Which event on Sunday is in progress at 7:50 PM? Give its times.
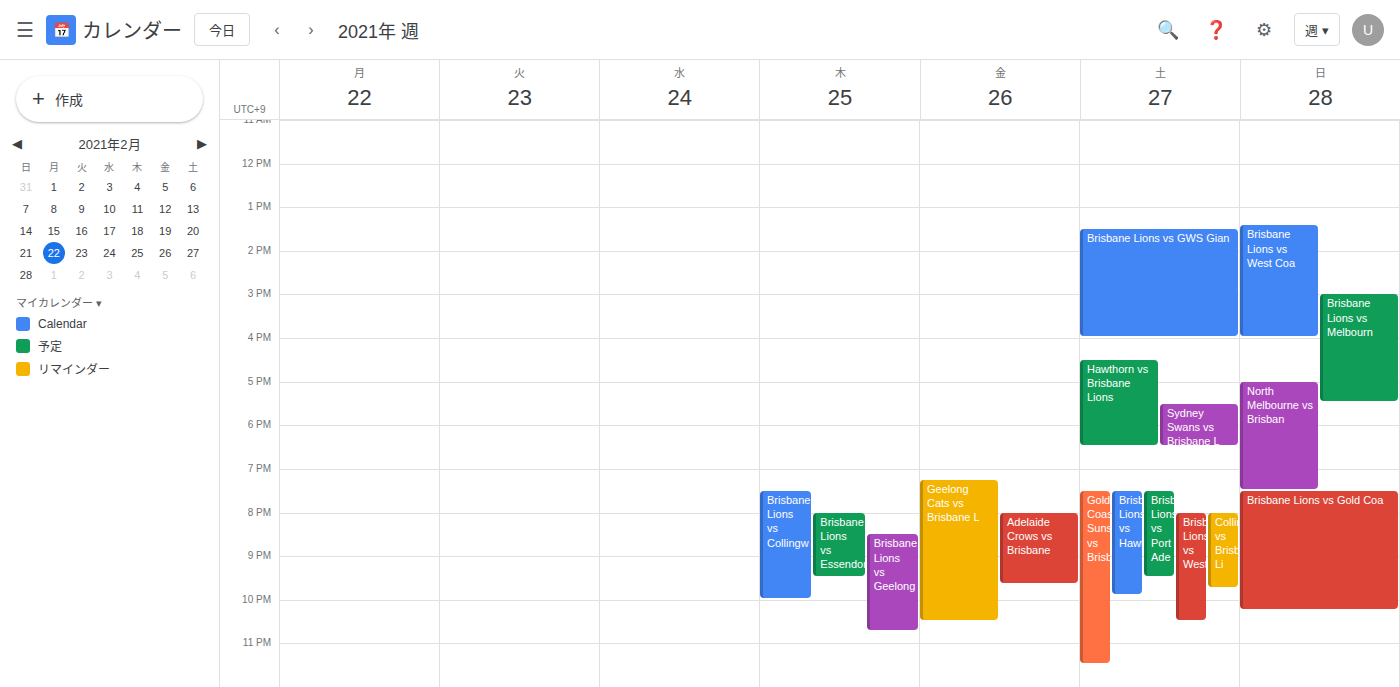
"Brisbane Lions vs Gold Coa", 7:30 PM to 10:15 PM